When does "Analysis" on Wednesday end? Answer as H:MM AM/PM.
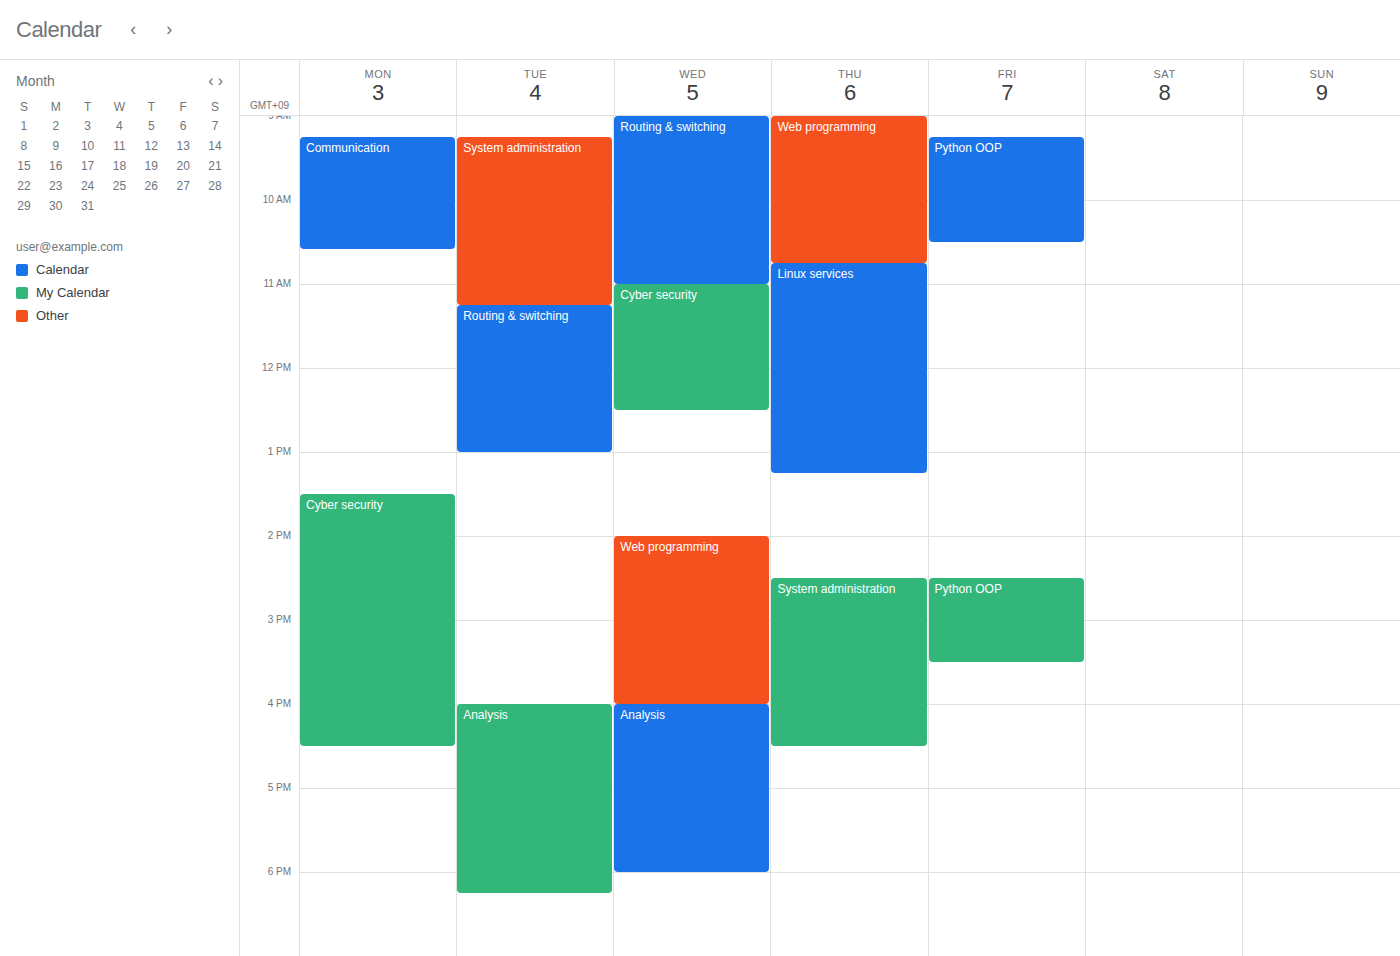
6:00 PM